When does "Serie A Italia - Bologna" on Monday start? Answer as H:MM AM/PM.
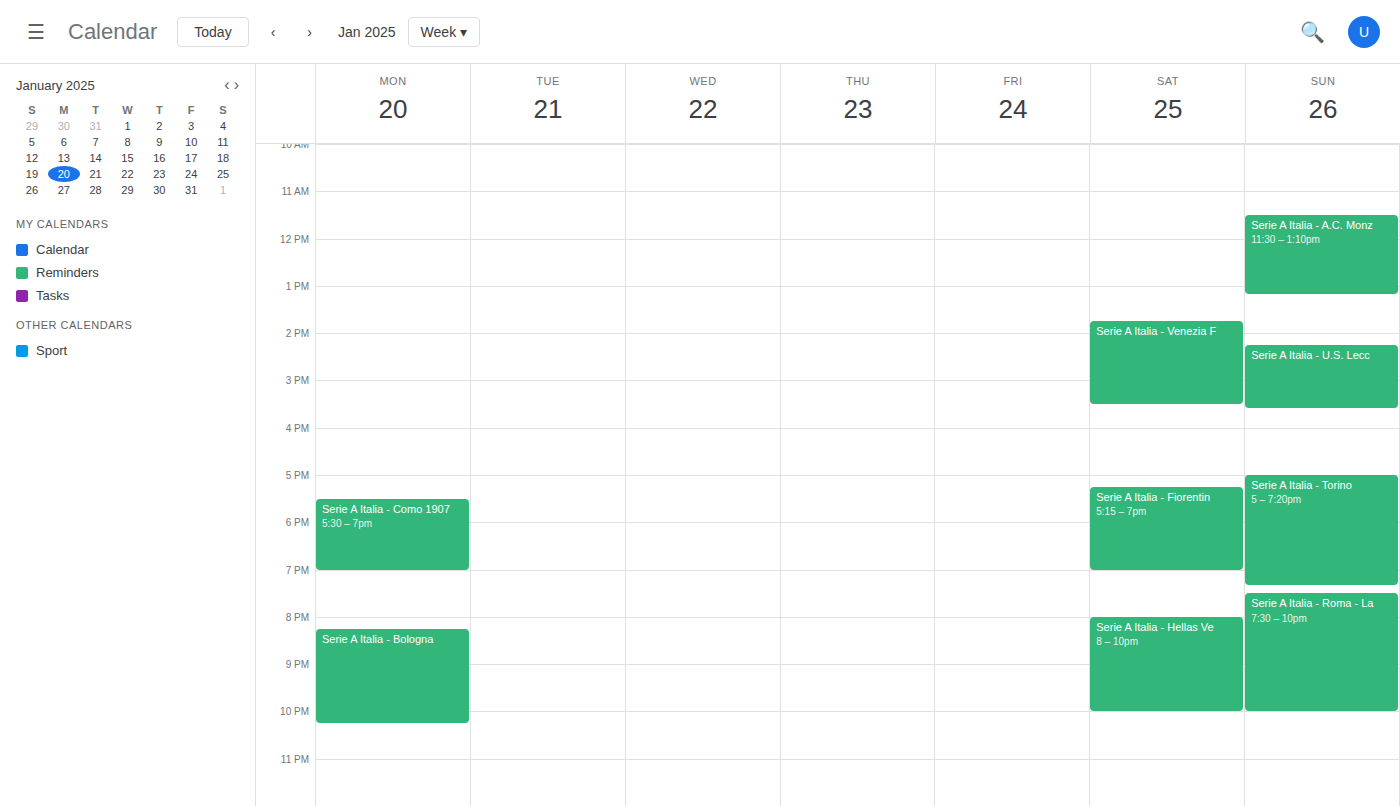
8:15 PM